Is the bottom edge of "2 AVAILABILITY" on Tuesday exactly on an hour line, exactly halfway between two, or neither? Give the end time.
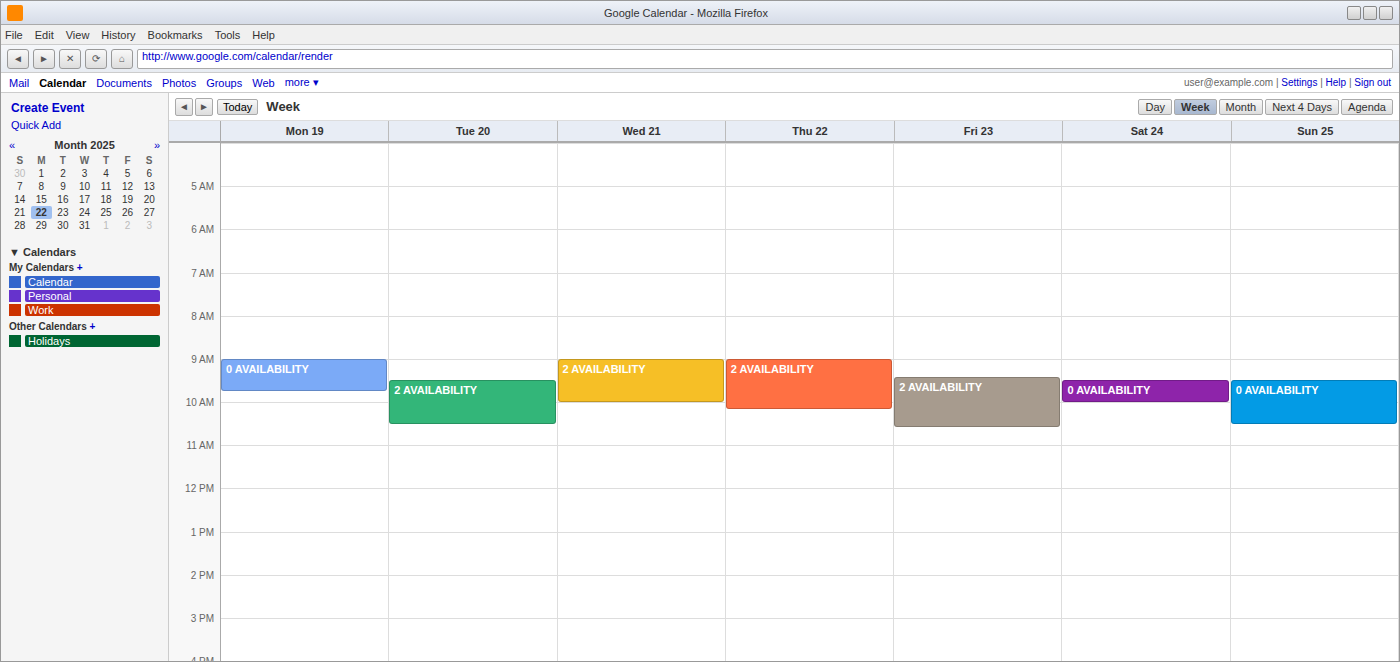
10:30 AM -- halfway between the 10 AM and 11 AM lines.